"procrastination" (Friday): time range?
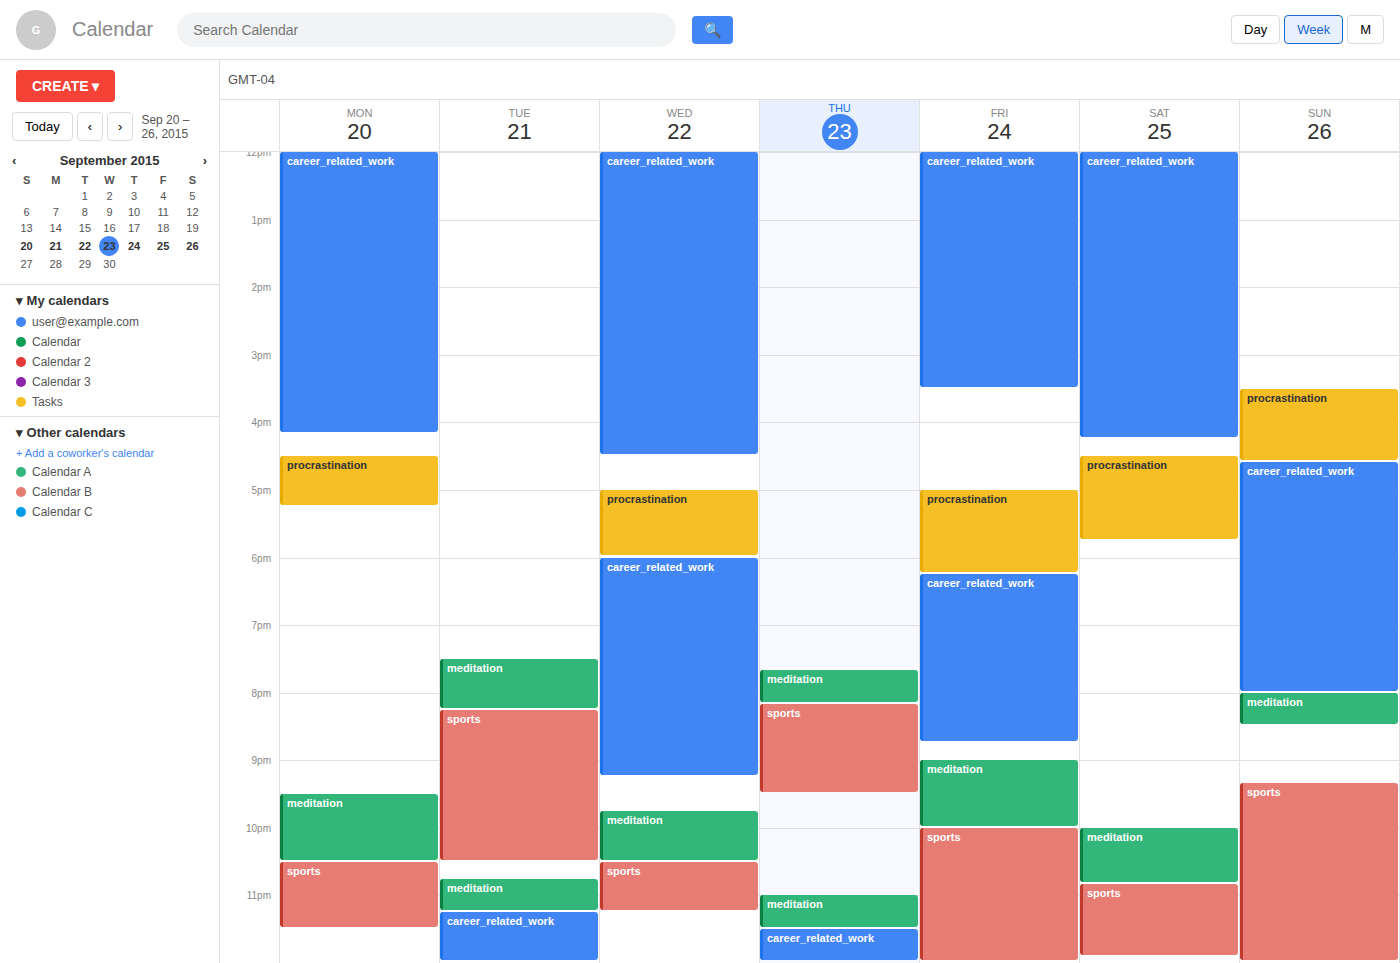
5:00 PM to 6:15 PM